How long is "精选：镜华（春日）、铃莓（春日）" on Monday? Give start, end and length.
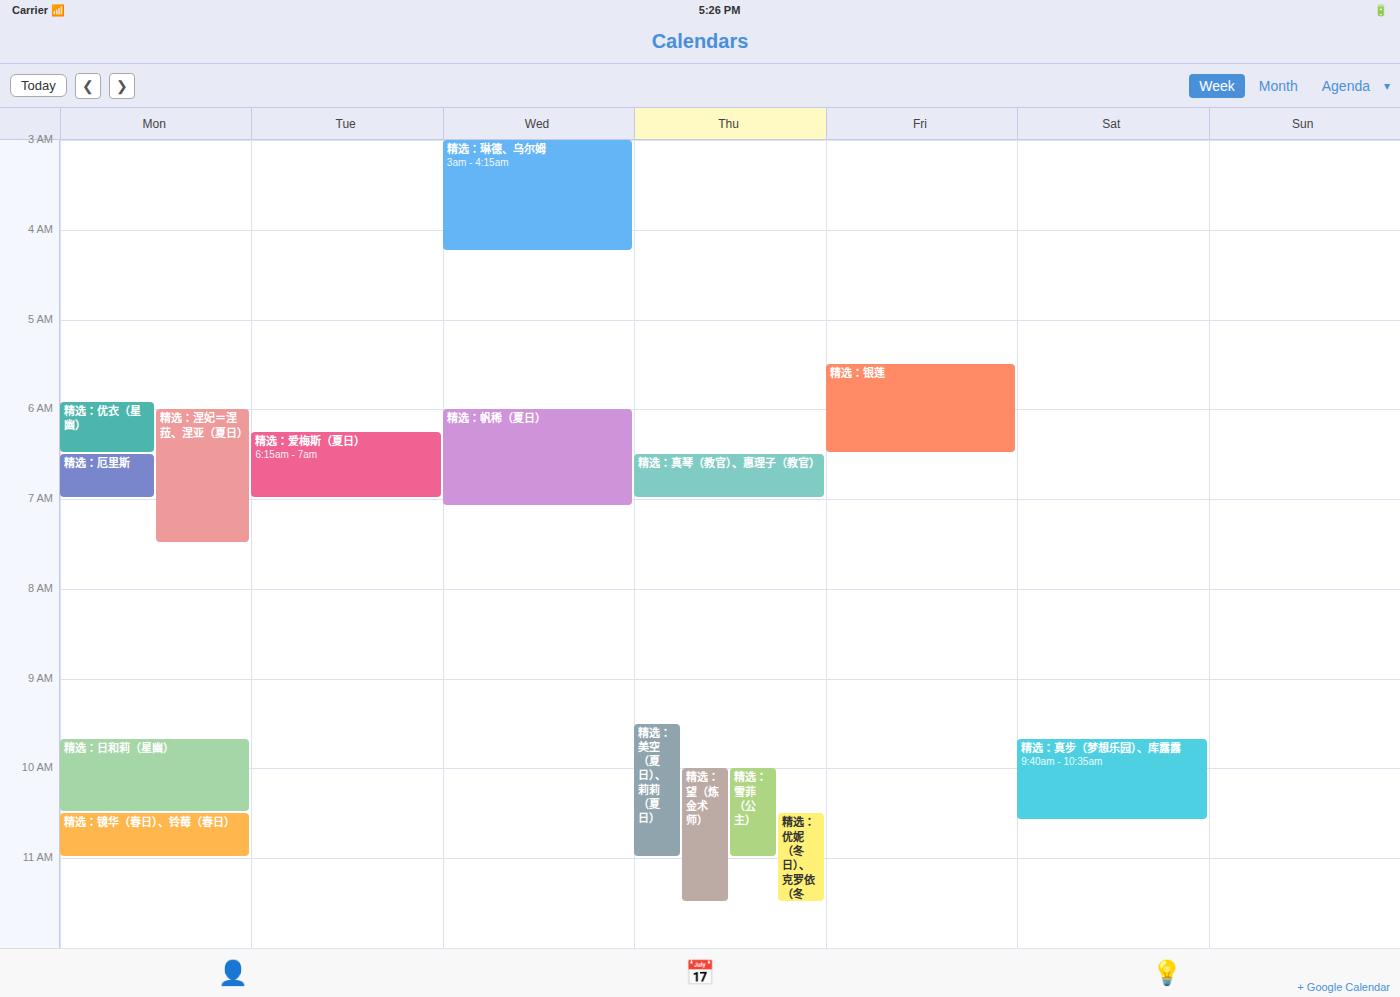
10:30 AM to 11:00 AM, 30 minutes